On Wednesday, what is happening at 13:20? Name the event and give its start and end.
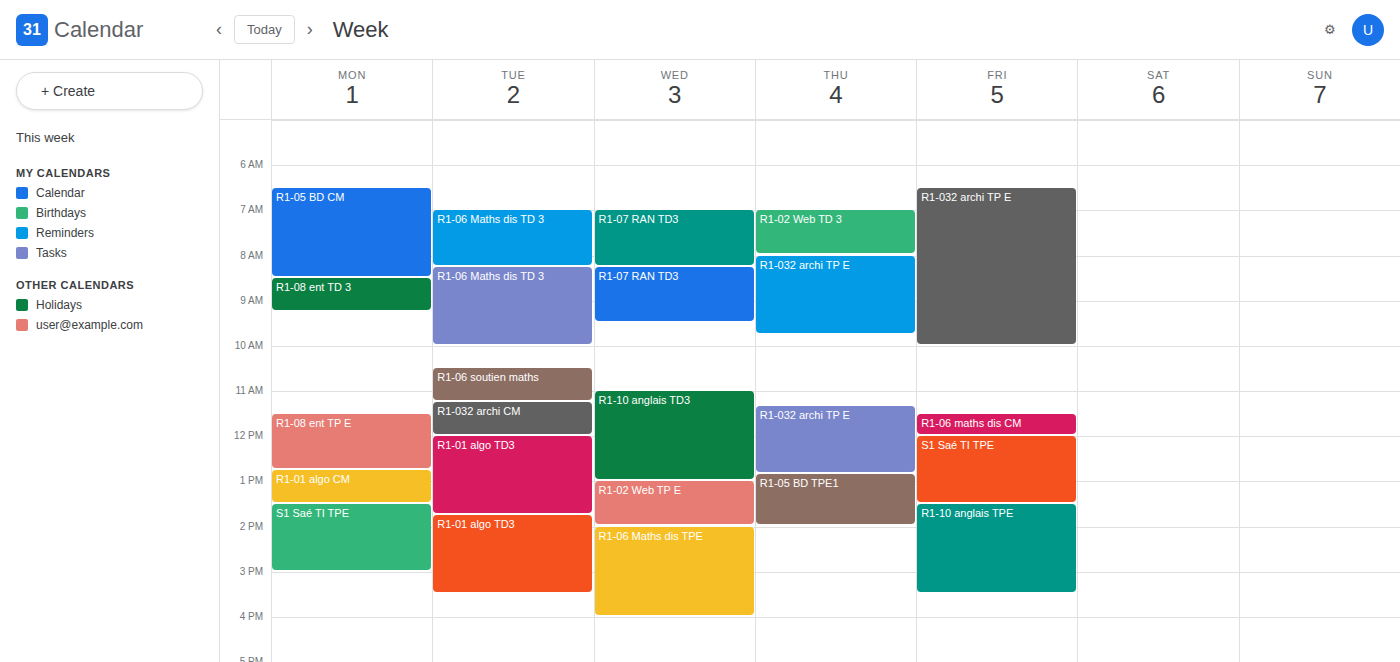
"R1-02 Web TP E", 13:00 to 14:00